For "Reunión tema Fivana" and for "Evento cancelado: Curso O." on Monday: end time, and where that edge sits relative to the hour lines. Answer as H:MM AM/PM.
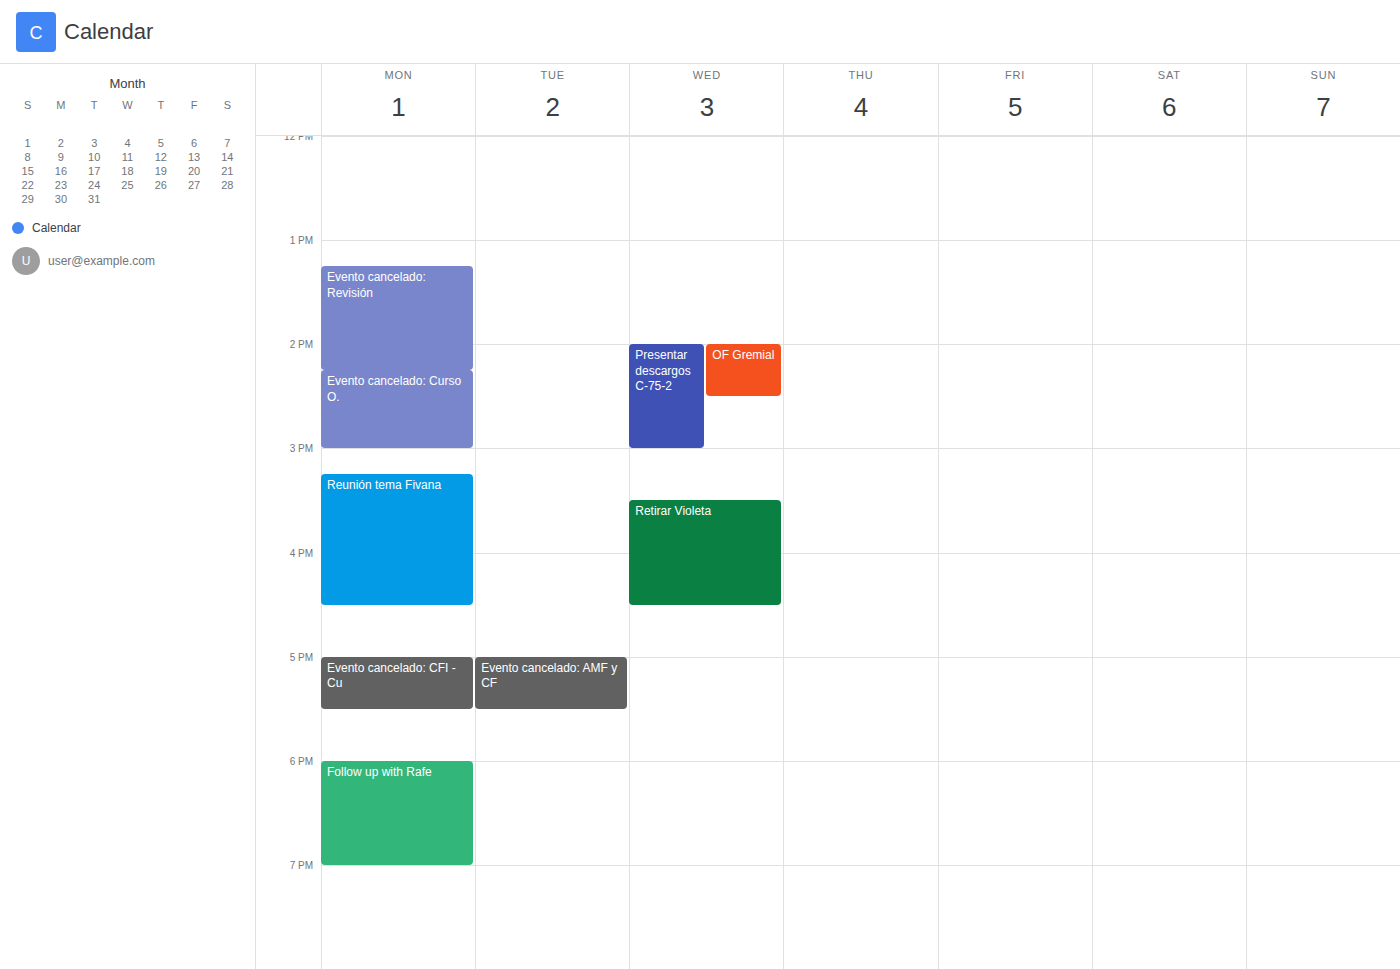
"Reunión tema Fivana": 4:30 PM, halfway between the 4 PM and 5 PM lines. "Evento cancelado: Curso O.": 3:00 PM, exactly on the 3 PM line.